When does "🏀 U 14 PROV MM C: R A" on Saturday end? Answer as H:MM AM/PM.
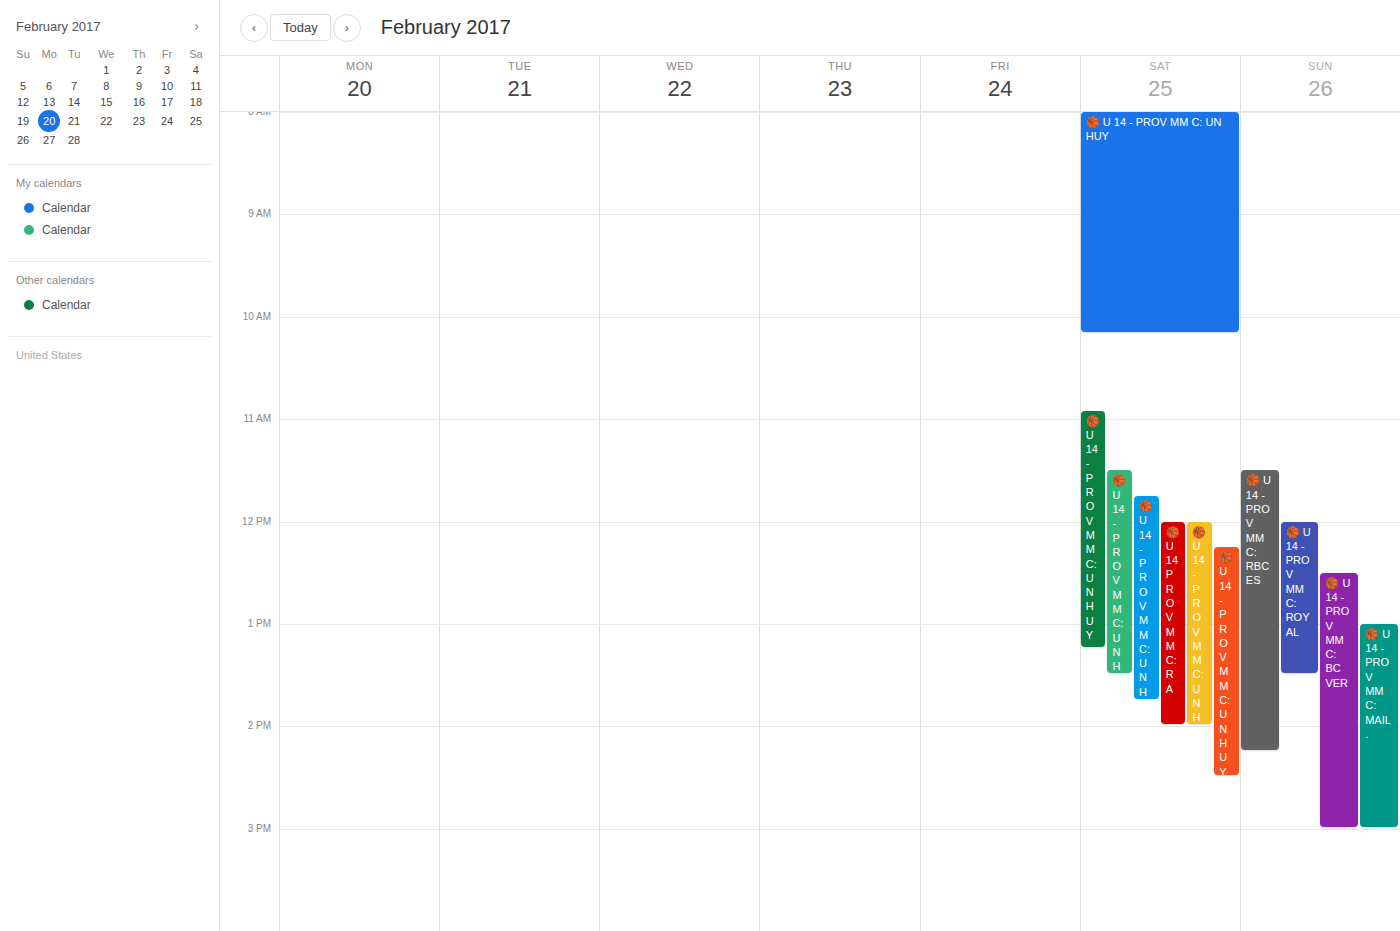
2:00 PM